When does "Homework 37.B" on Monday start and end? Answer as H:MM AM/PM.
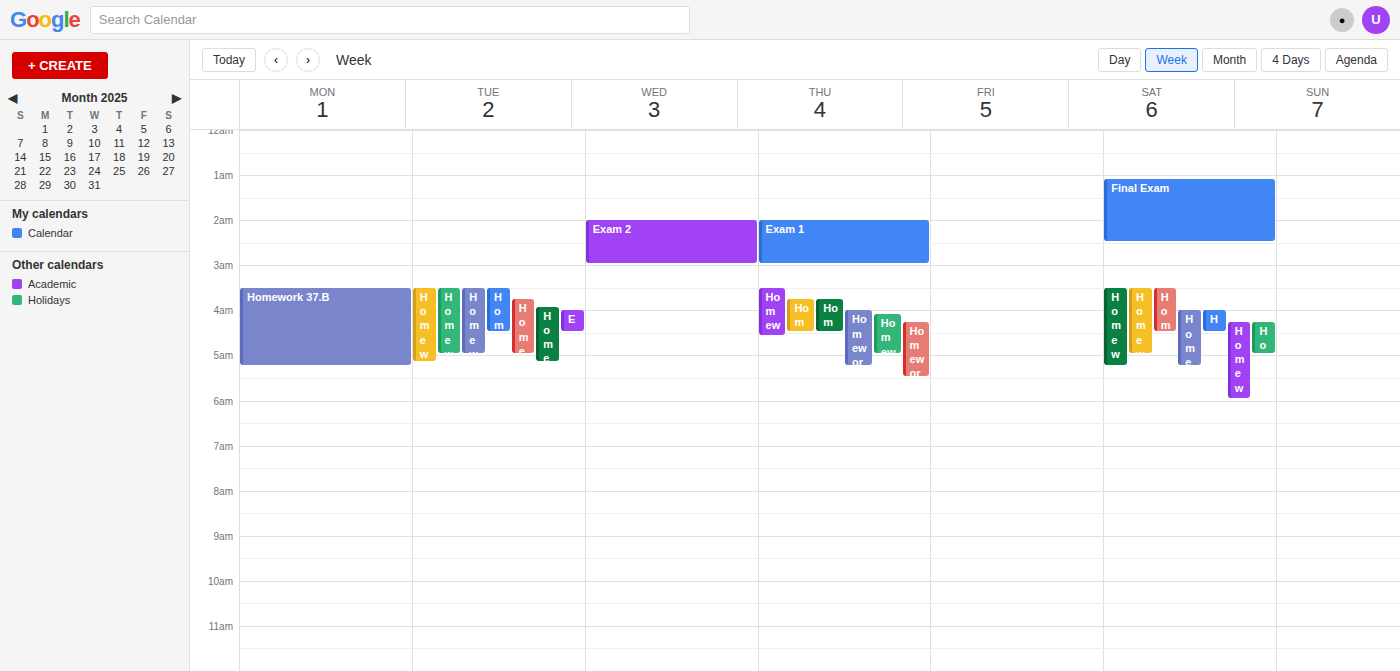
3:30 AM to 5:15 AM